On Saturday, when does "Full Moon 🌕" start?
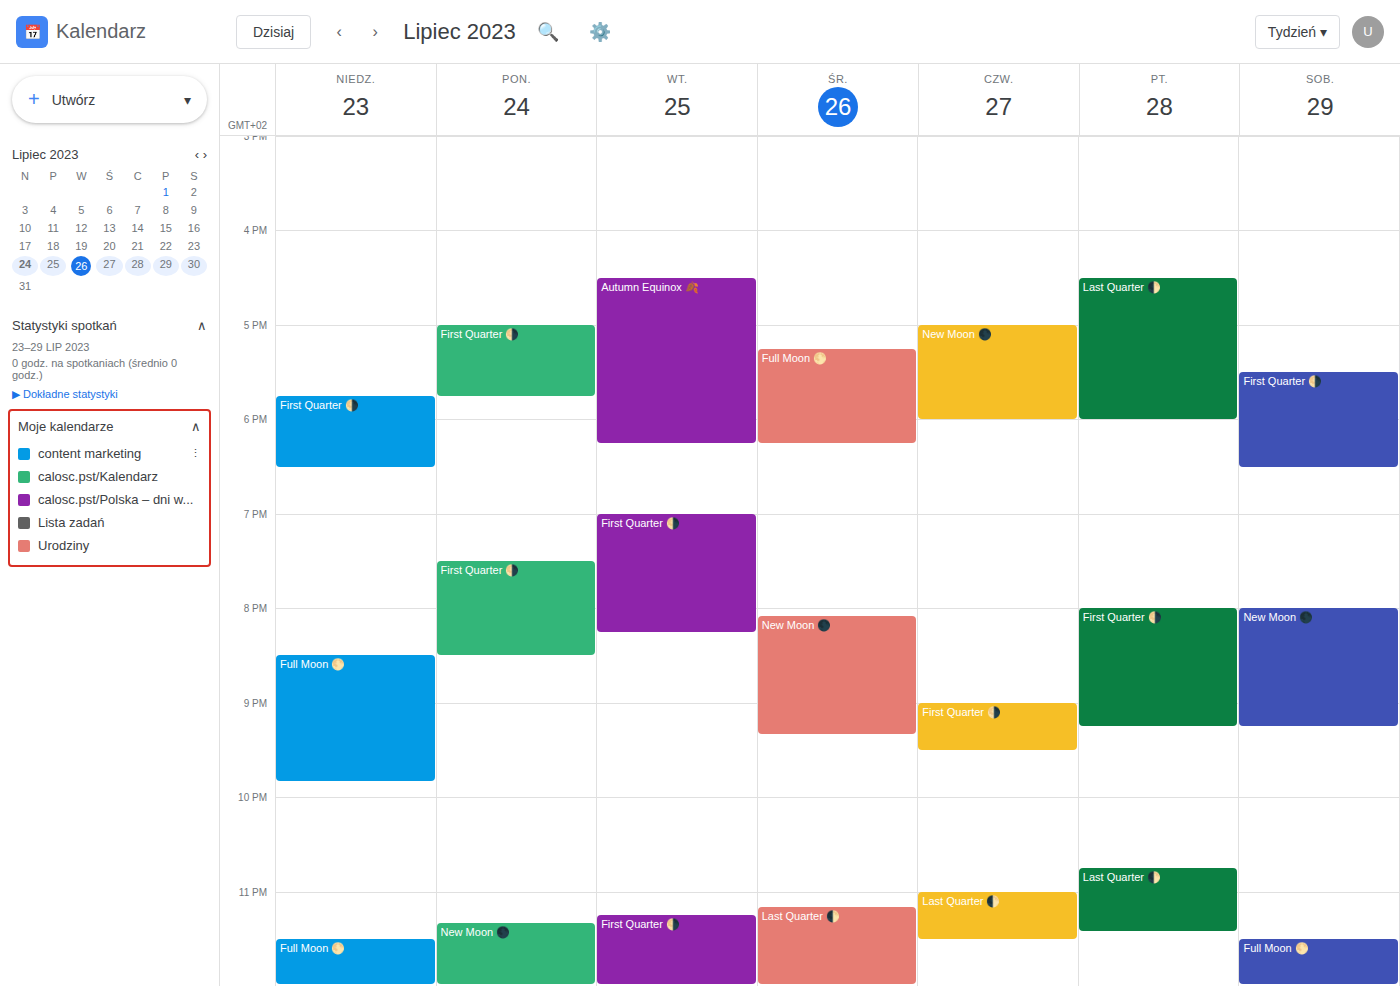
11:30 PM